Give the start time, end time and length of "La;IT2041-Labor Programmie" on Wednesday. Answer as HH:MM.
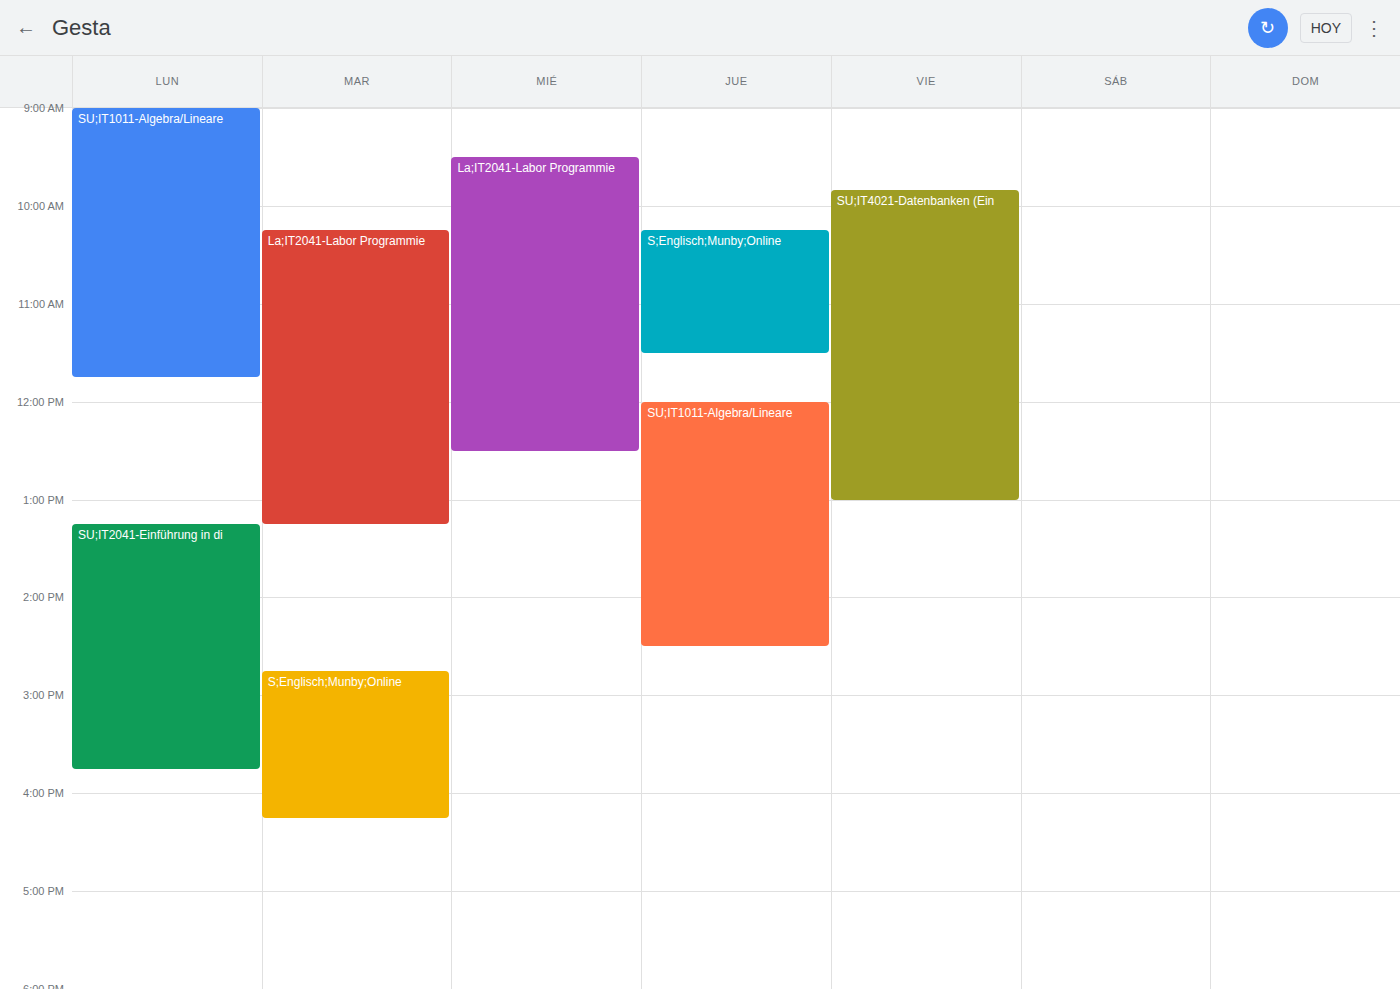
09:30 to 12:30, 3 hours